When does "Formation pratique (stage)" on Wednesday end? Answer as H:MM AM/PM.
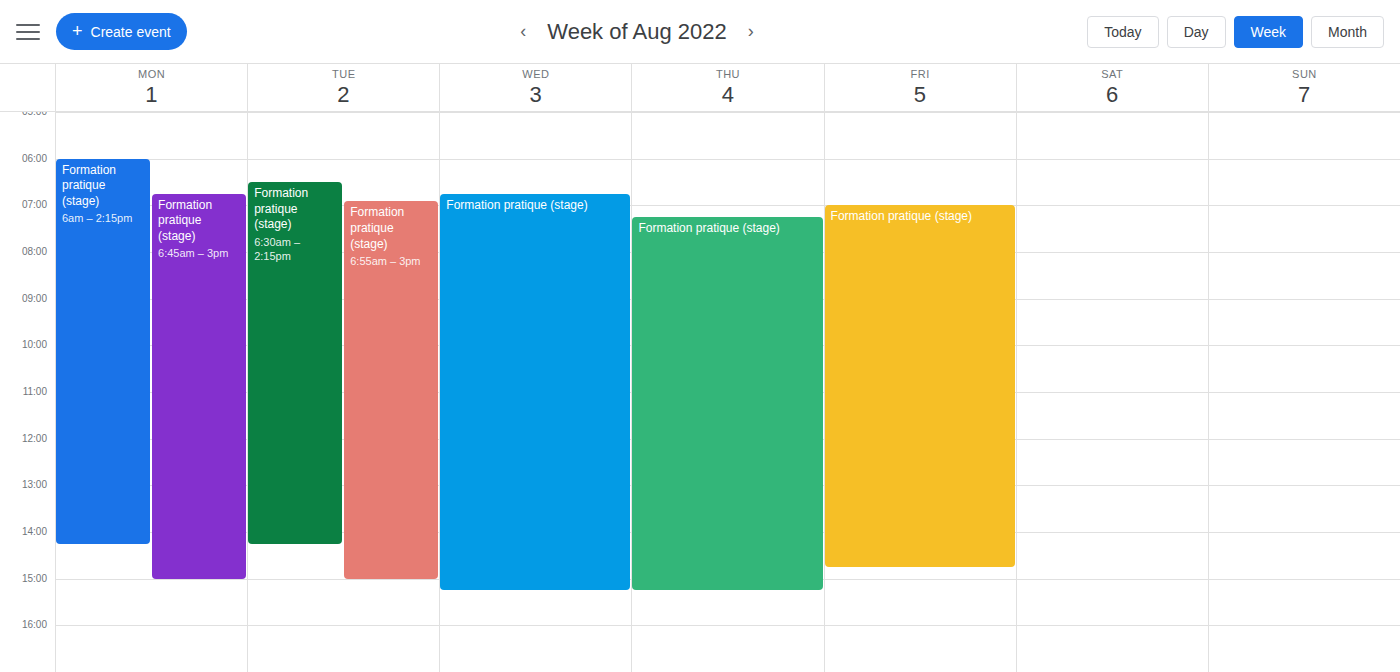
3:15 PM